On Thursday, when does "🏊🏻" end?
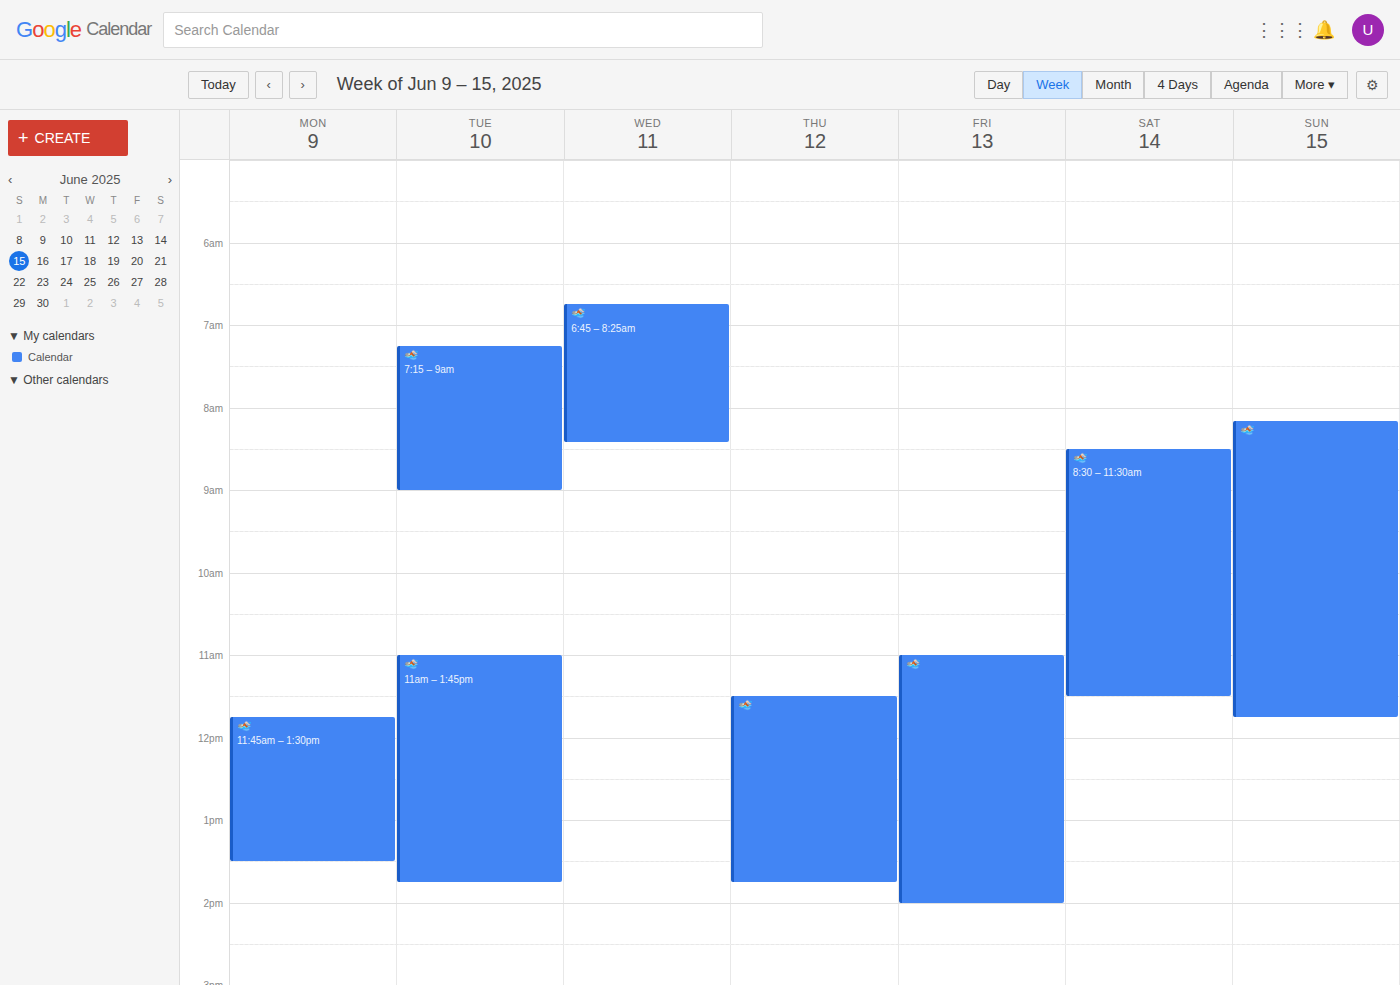
1:45 PM